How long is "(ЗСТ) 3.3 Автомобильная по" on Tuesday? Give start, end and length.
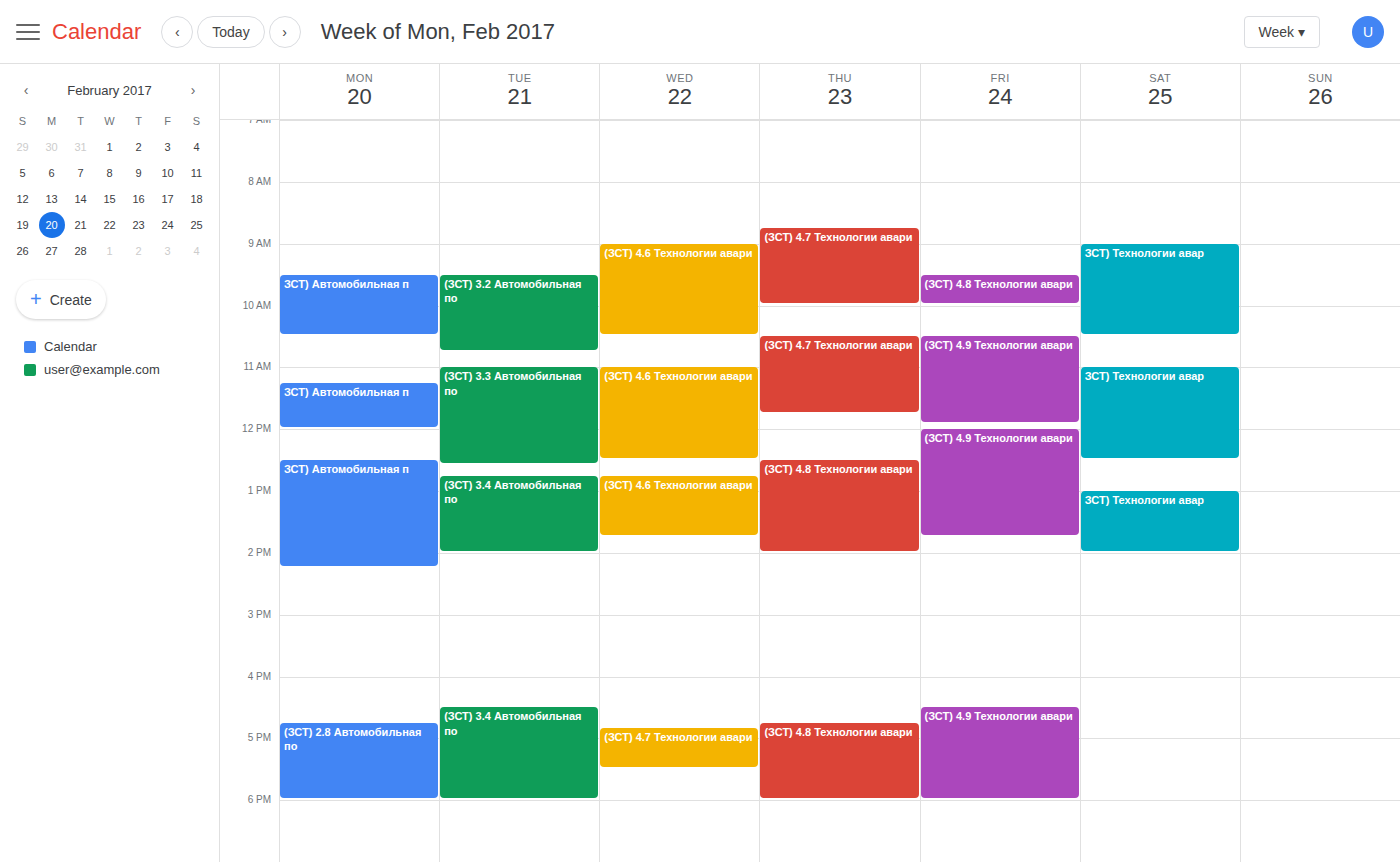
11:00 AM to 12:35 PM, 1 hour 35 minutes